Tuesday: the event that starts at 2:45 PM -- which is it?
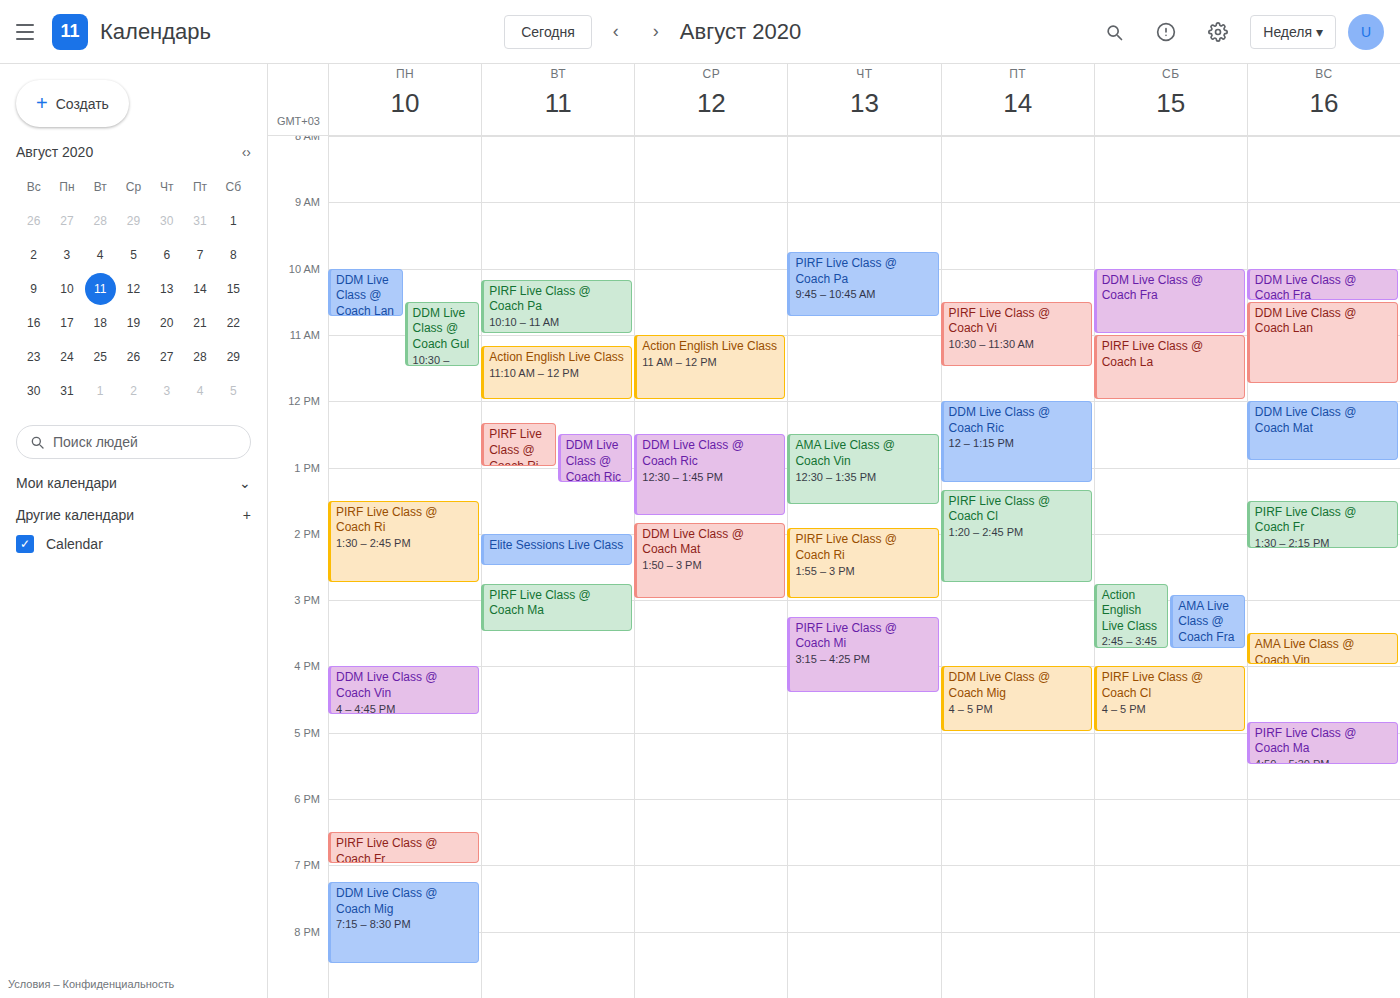
"PIRF Live Class @ Coach Ma"